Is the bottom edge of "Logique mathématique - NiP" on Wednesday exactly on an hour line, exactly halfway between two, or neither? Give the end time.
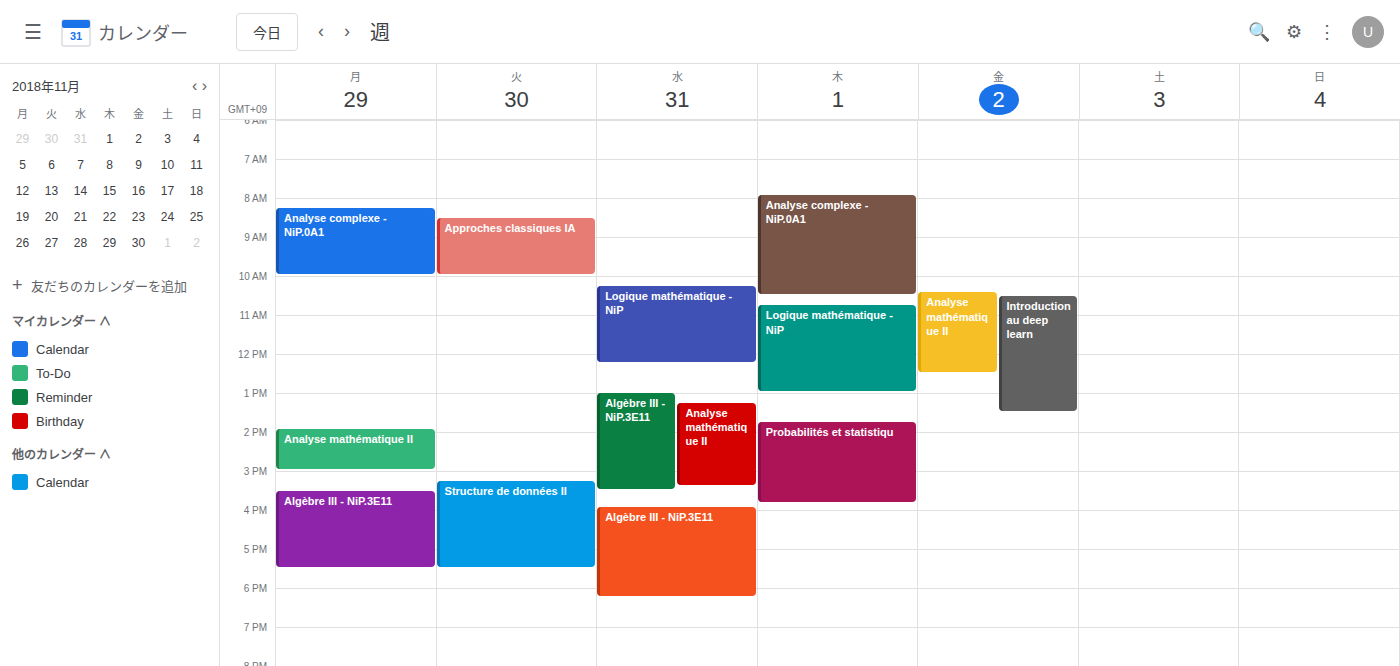
12:15 PM -- neither: a quarter of the way from the 12 PM line to the 1 PM line.